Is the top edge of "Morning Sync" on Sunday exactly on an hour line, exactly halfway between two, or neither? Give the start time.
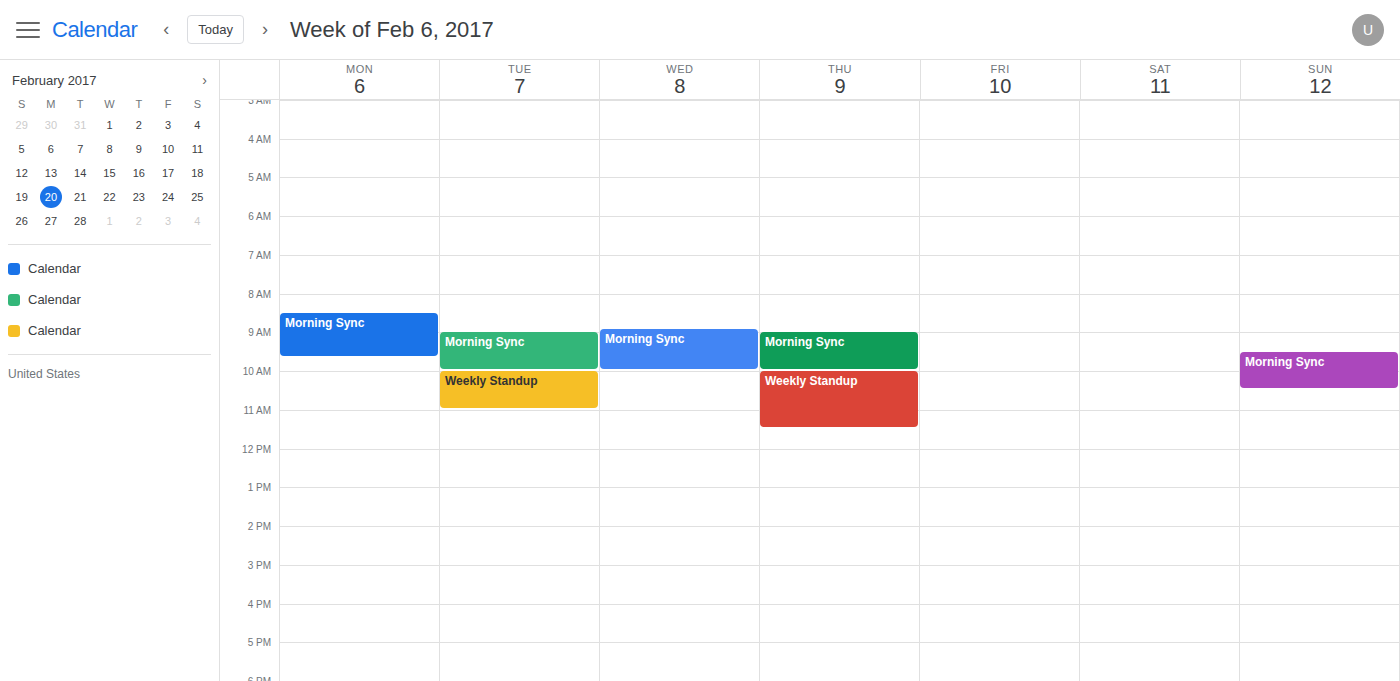
9:30 AM -- halfway between the 9 AM and 10 AM lines.